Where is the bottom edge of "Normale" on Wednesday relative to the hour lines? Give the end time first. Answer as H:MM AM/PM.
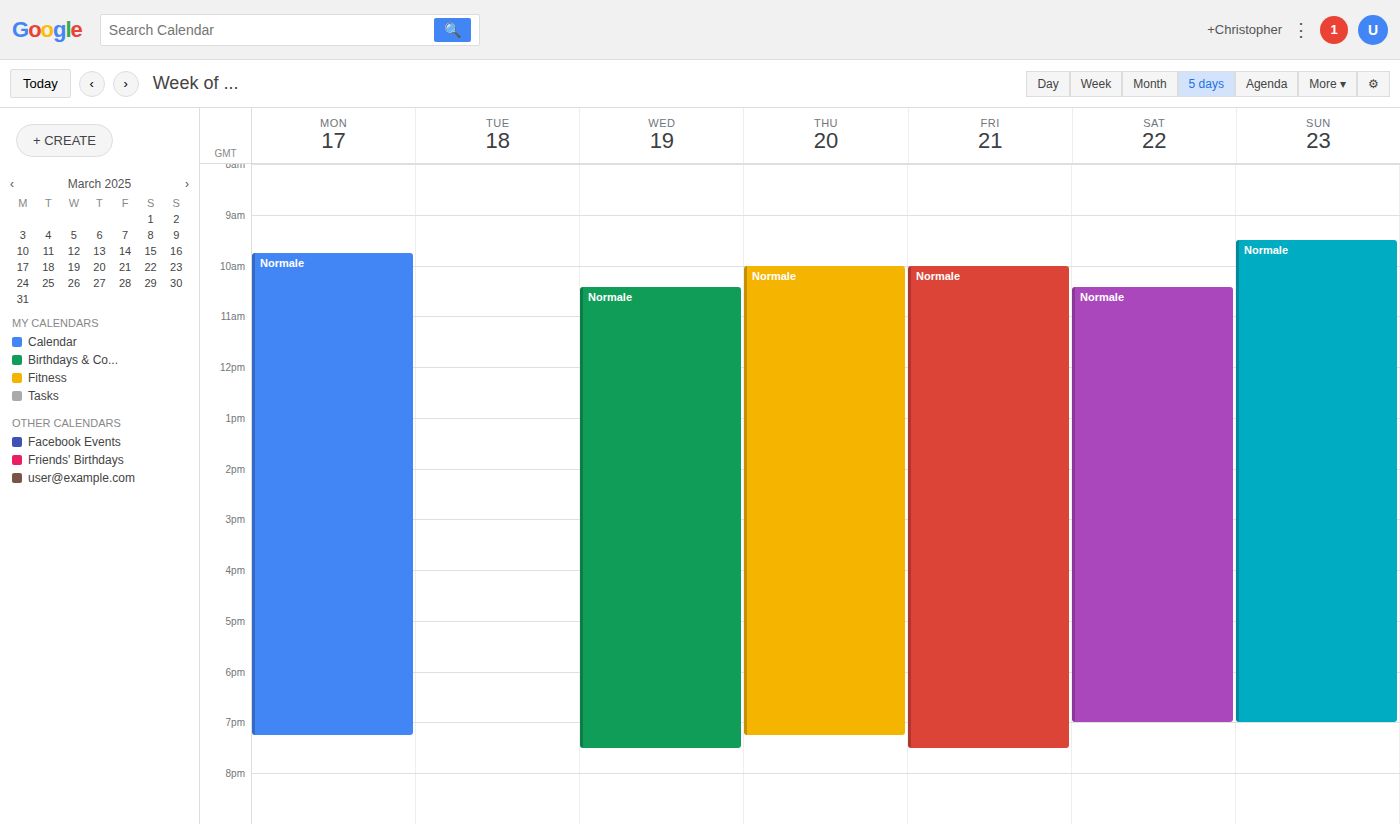
7:30 PM -- halfway between the 7 PM and 8 PM lines.